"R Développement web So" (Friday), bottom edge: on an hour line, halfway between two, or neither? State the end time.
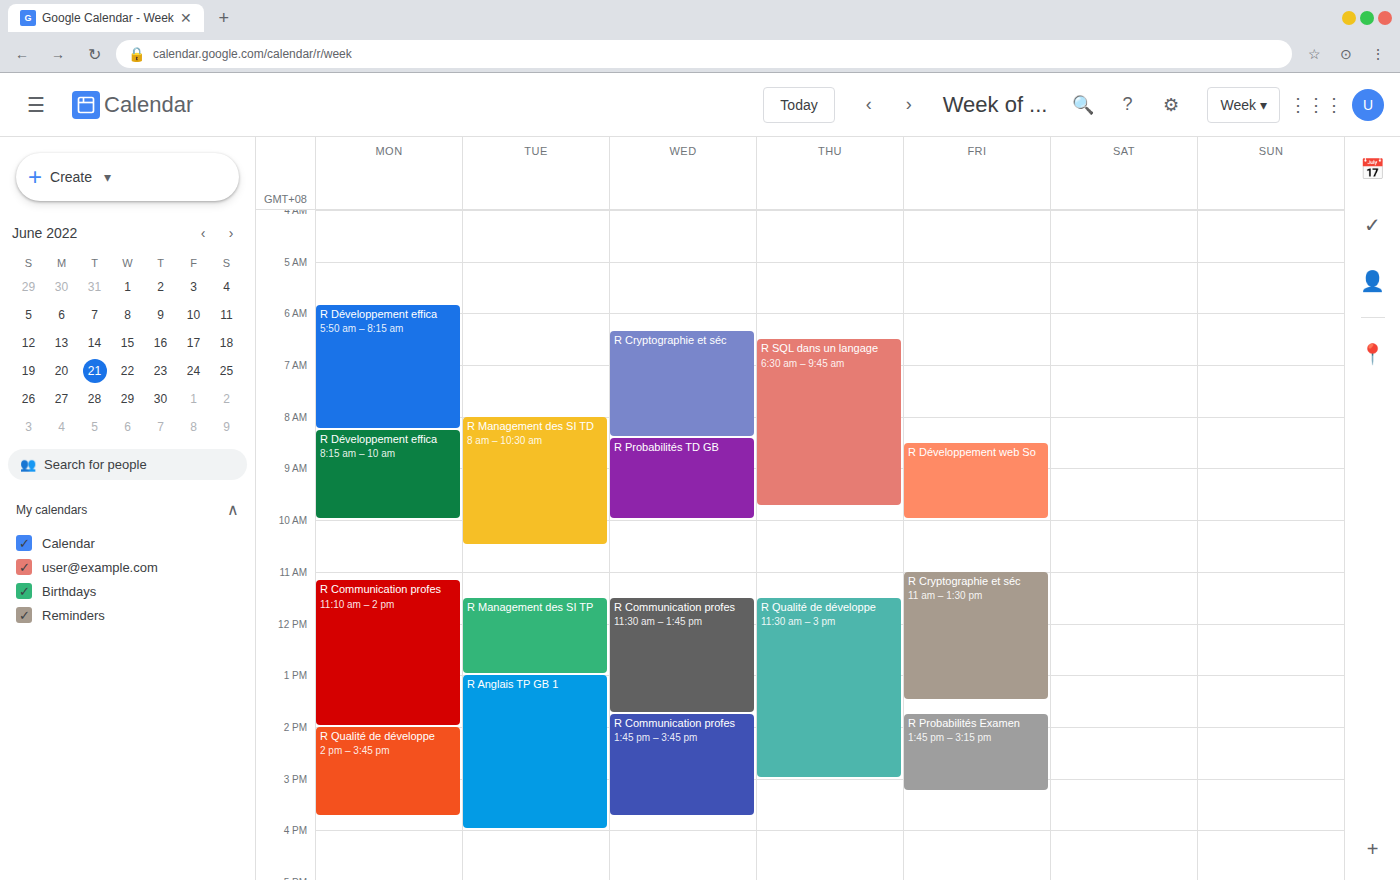
10:00 AM -- exactly on the 10 AM line.